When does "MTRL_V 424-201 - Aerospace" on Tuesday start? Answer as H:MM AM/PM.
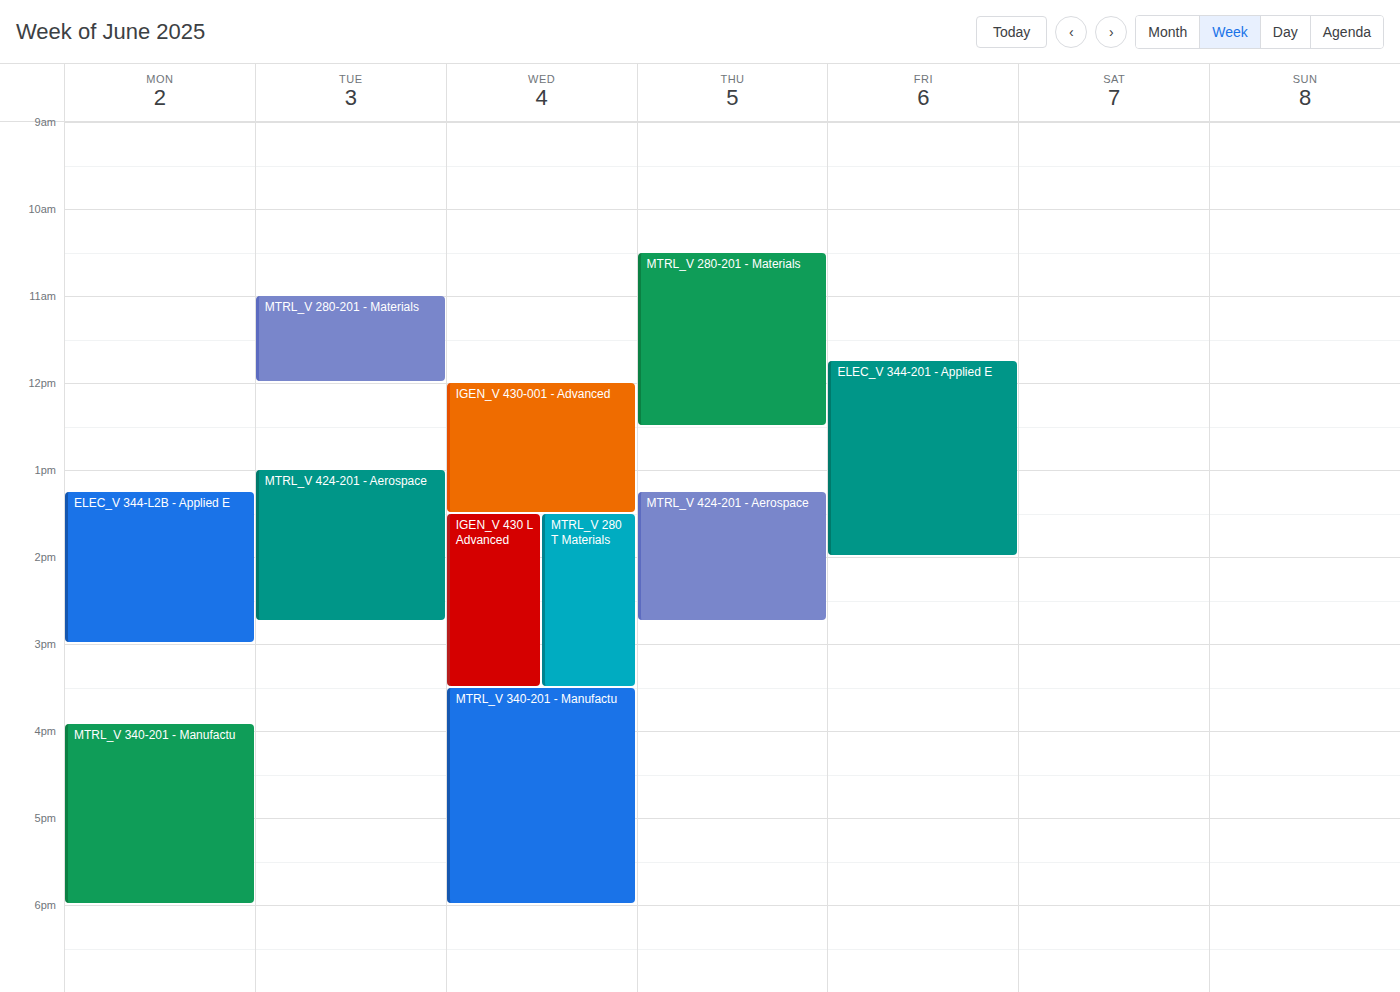
1:00 PM